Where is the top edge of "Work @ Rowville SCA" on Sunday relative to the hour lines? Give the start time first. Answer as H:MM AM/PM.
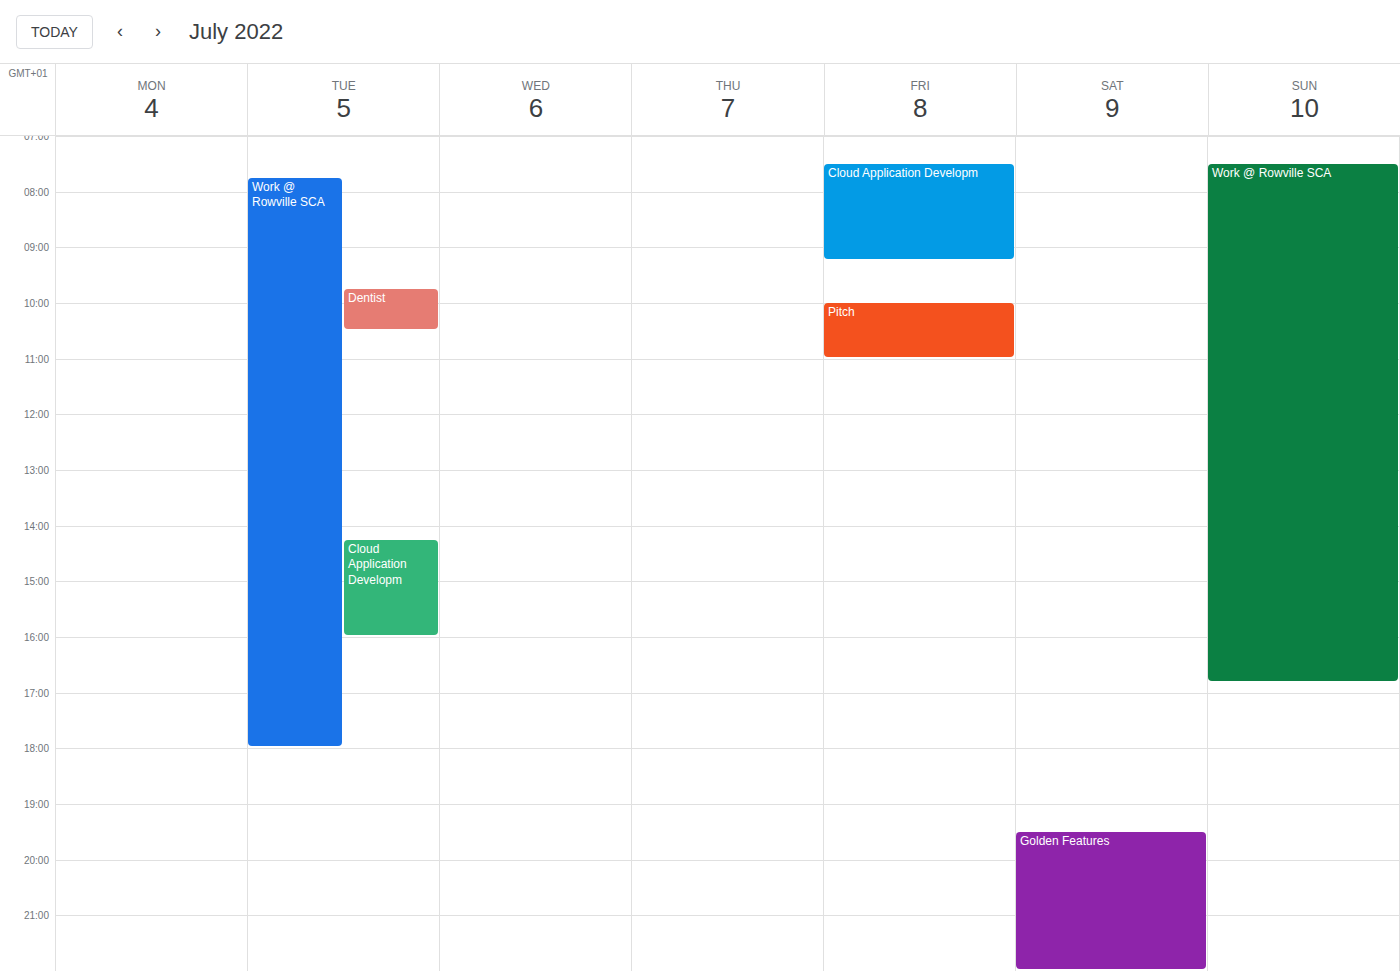
7:30 AM -- halfway between the 7 AM and 8 AM lines.